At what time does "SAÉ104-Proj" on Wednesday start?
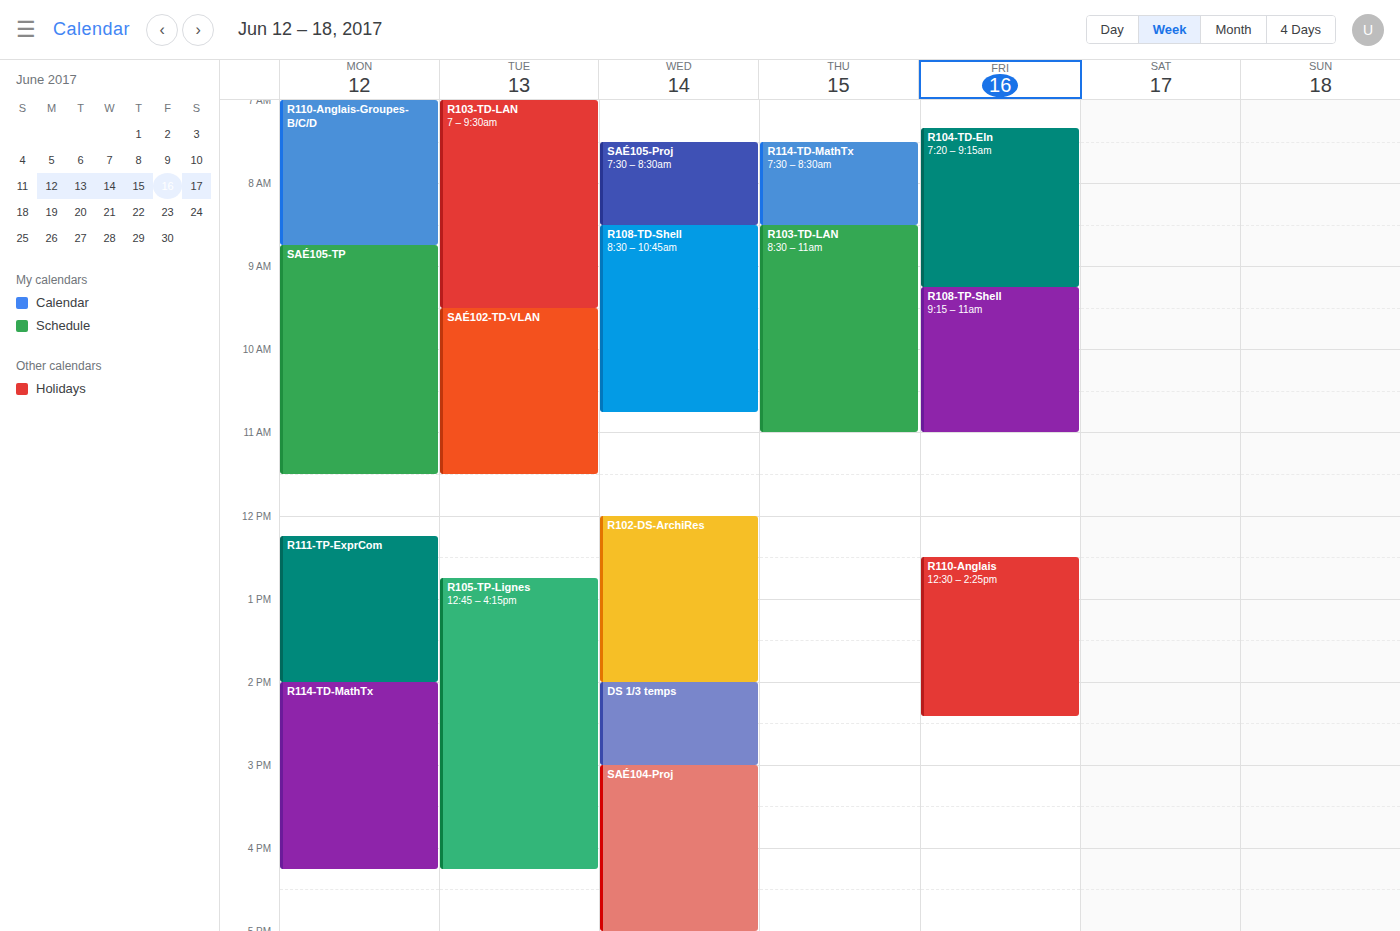
3:00 PM